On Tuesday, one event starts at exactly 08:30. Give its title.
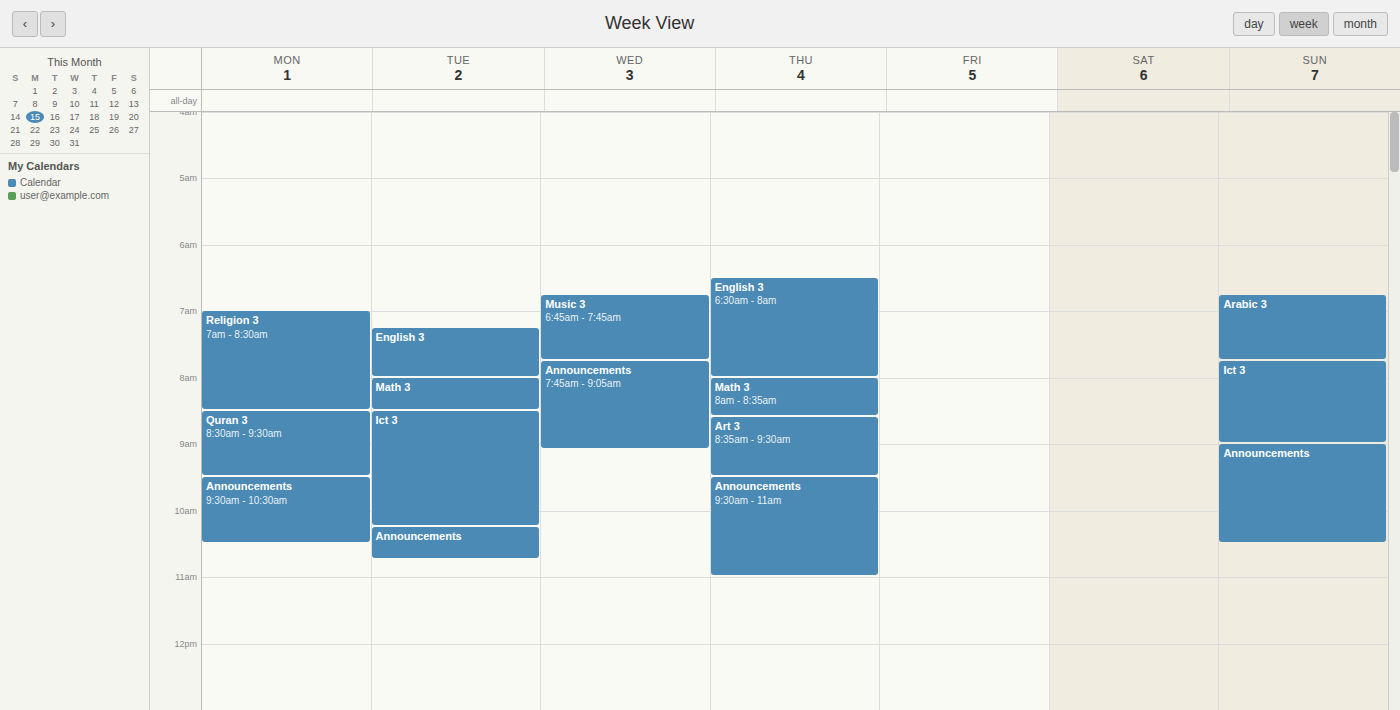
"Ict 3"